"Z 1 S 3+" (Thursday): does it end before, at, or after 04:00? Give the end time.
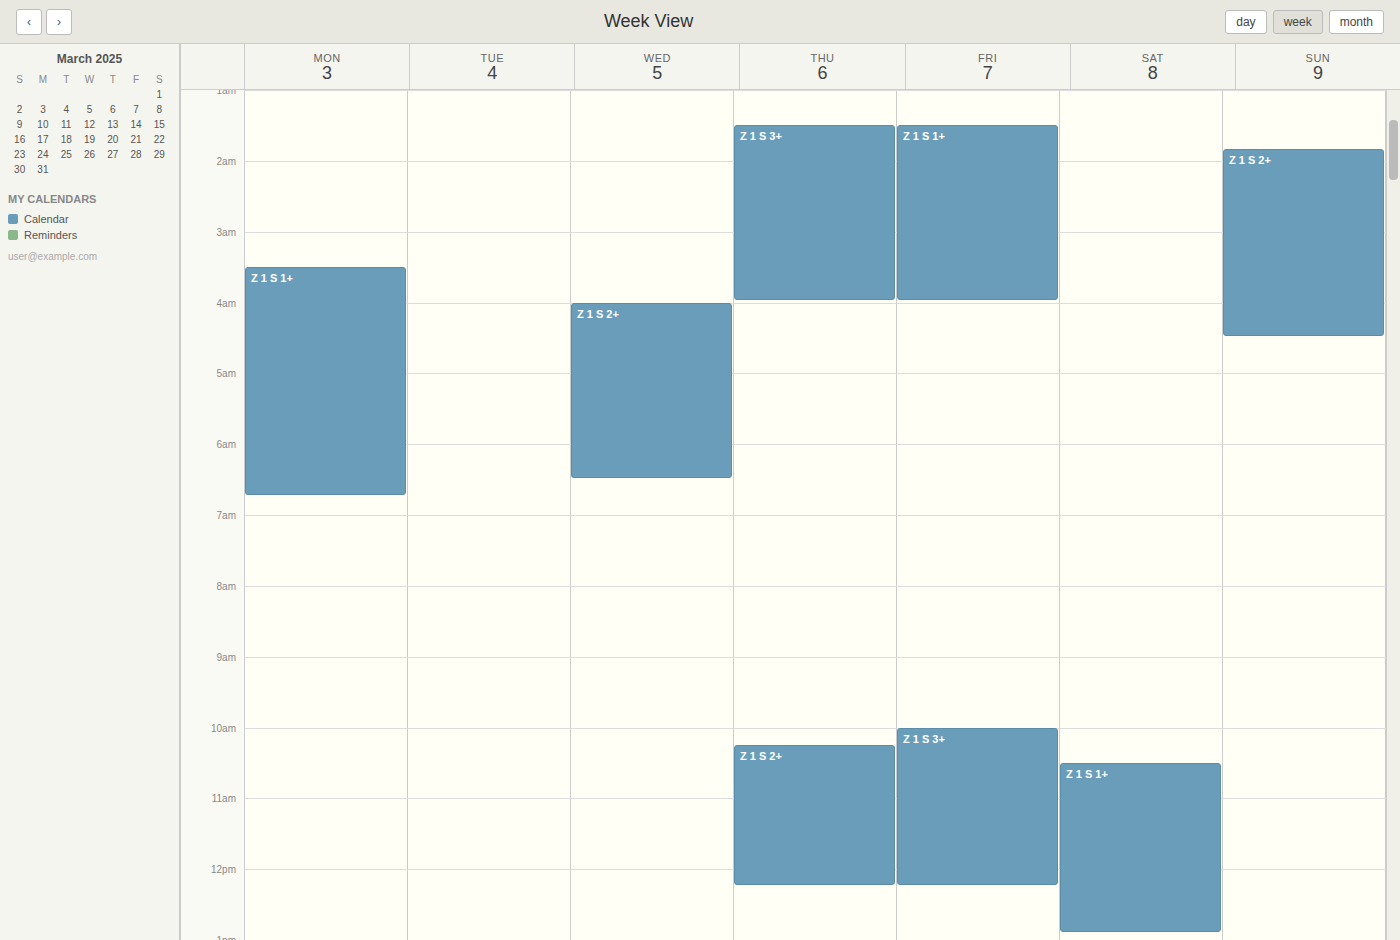
04:00 -- exactly at 04:00, on the 04:00 line.